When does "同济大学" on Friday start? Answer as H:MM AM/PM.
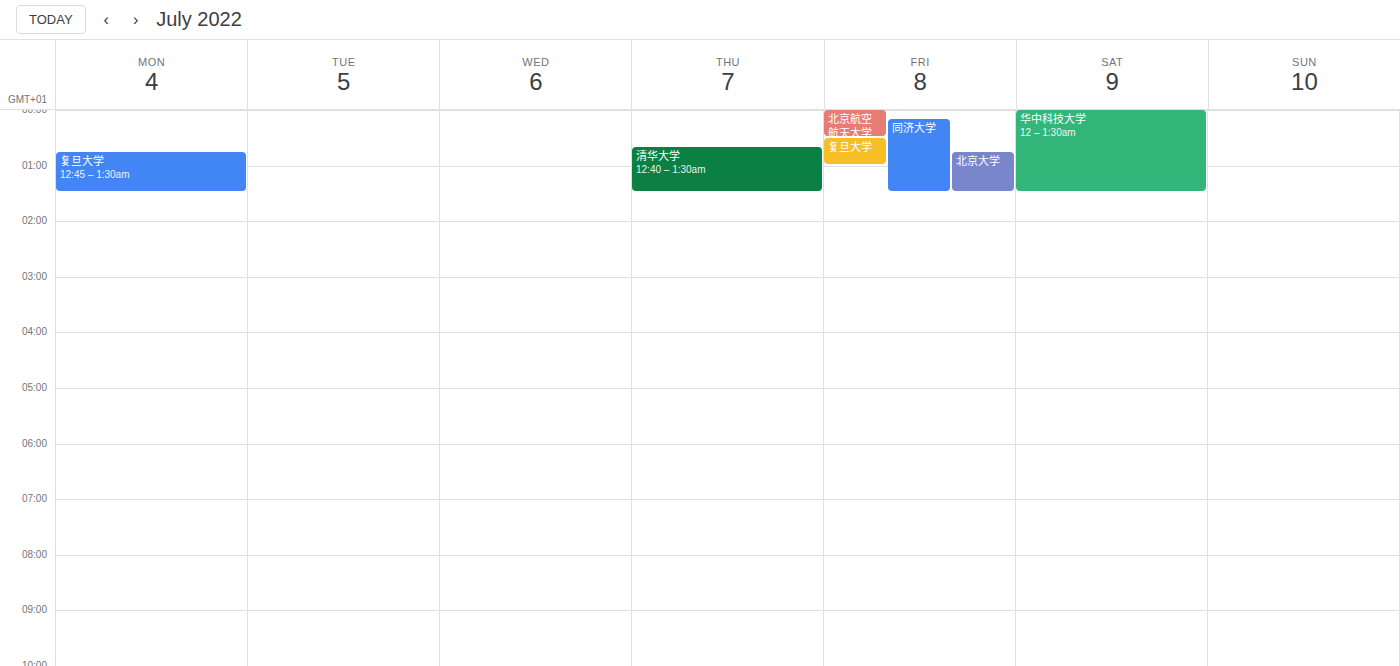
12:10 AM